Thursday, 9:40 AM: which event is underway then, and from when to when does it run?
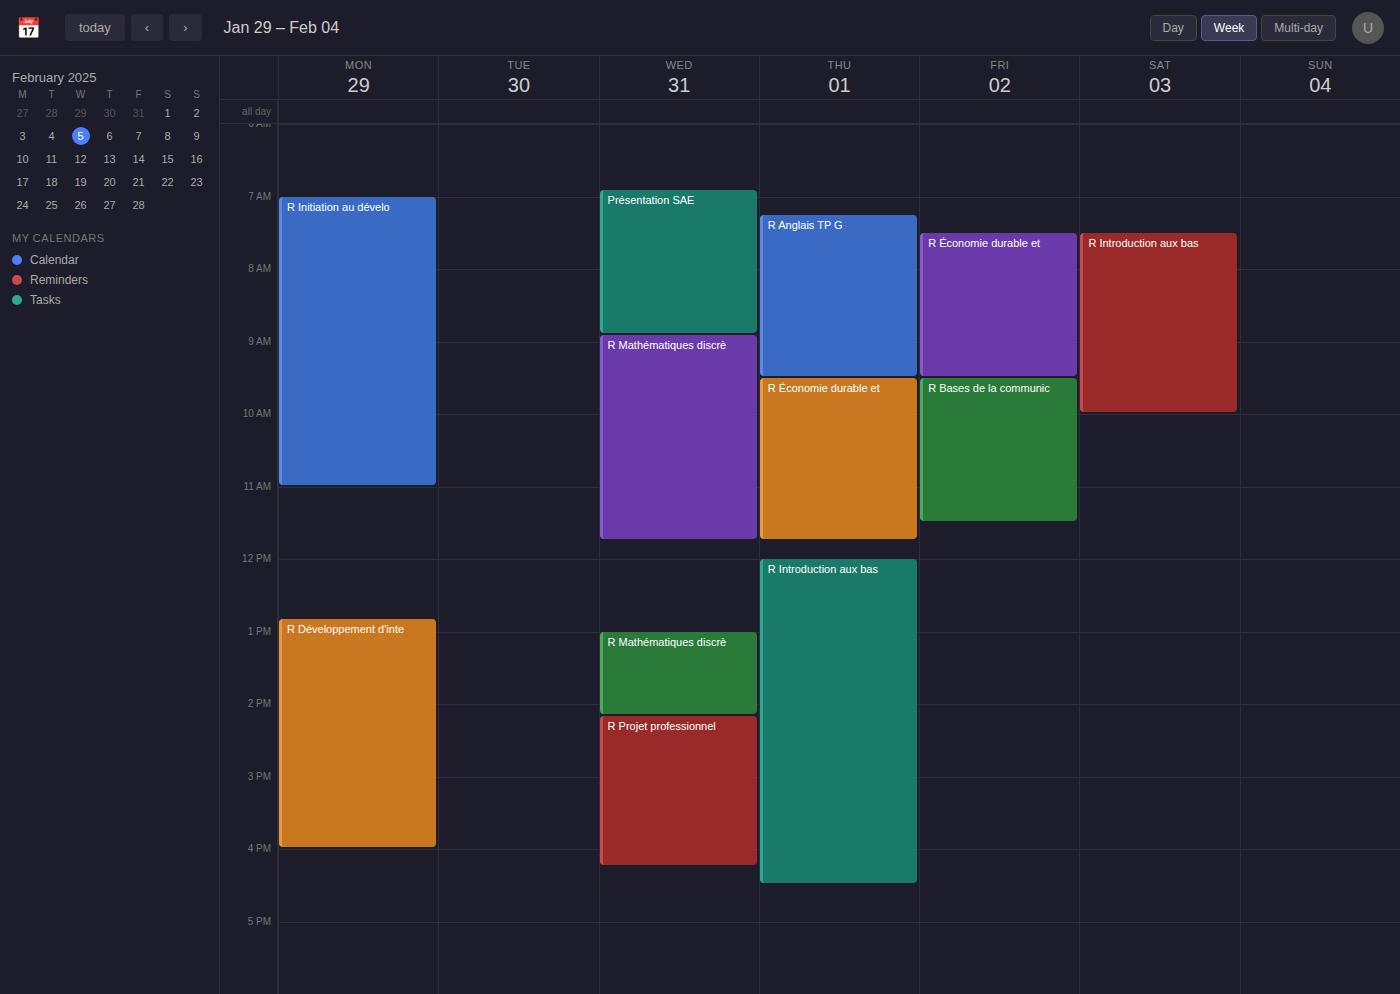
"R Économie durable et", 9:30 AM to 11:45 AM